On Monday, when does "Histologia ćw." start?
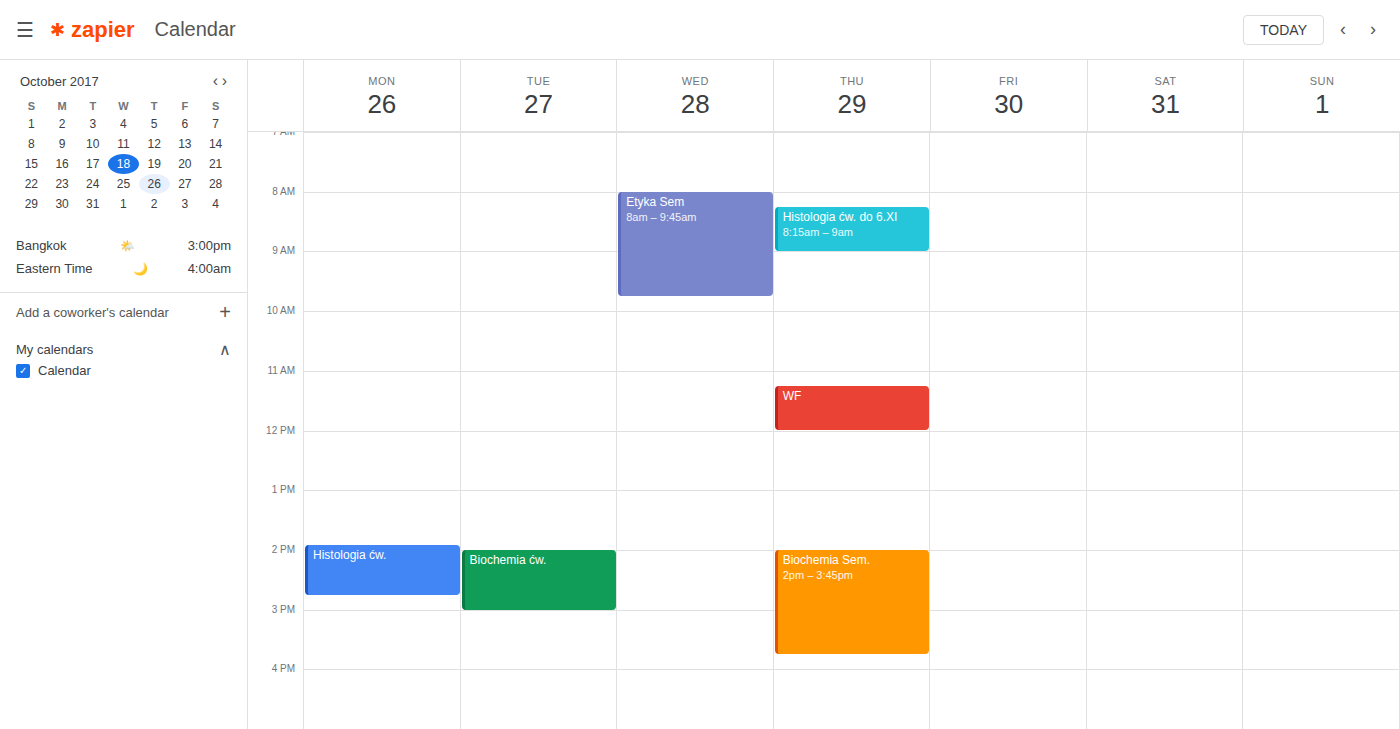
13:55